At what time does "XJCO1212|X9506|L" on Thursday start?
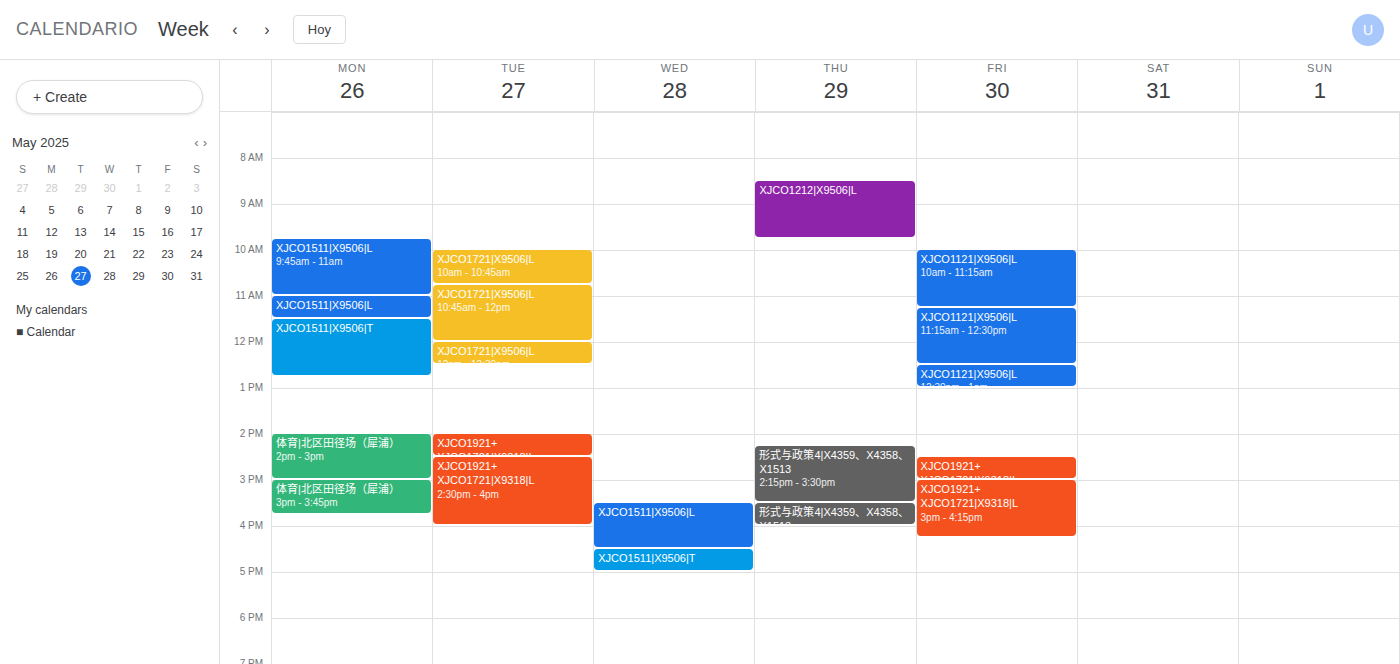
8:30 AM